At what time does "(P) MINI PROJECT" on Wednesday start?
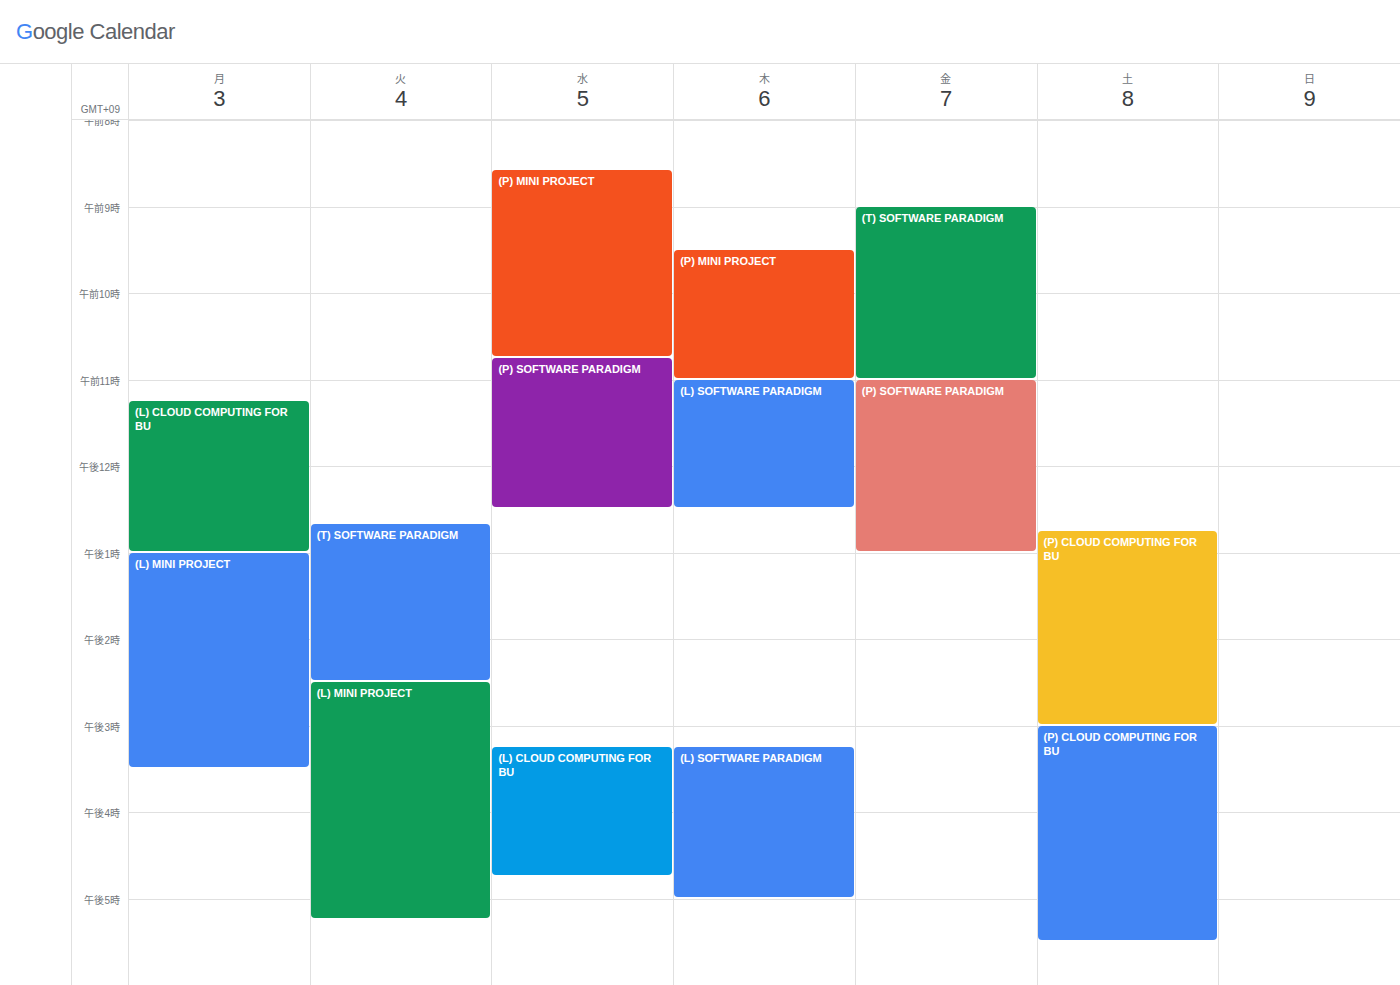
8:35 AM